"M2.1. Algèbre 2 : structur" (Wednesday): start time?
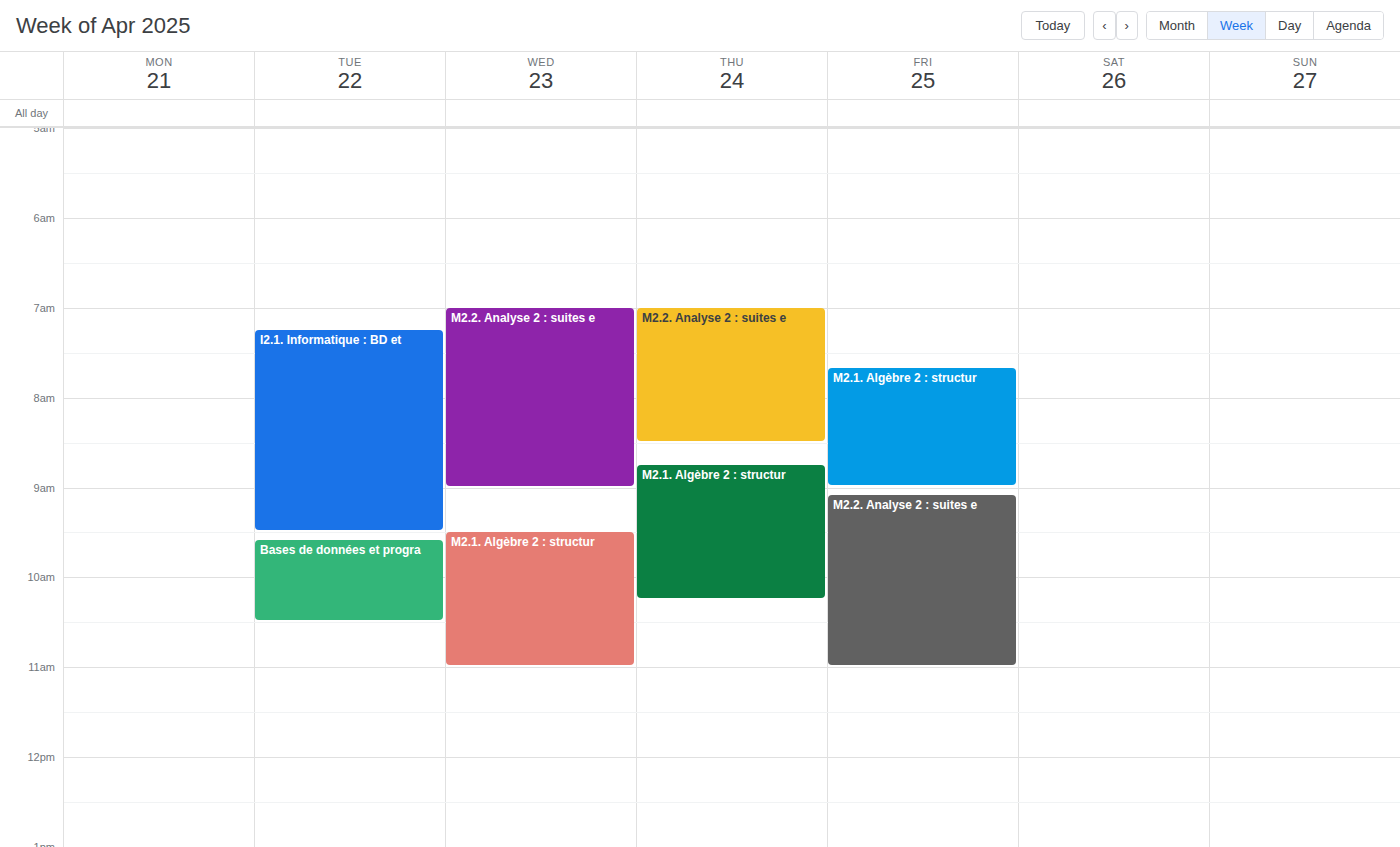
09:30